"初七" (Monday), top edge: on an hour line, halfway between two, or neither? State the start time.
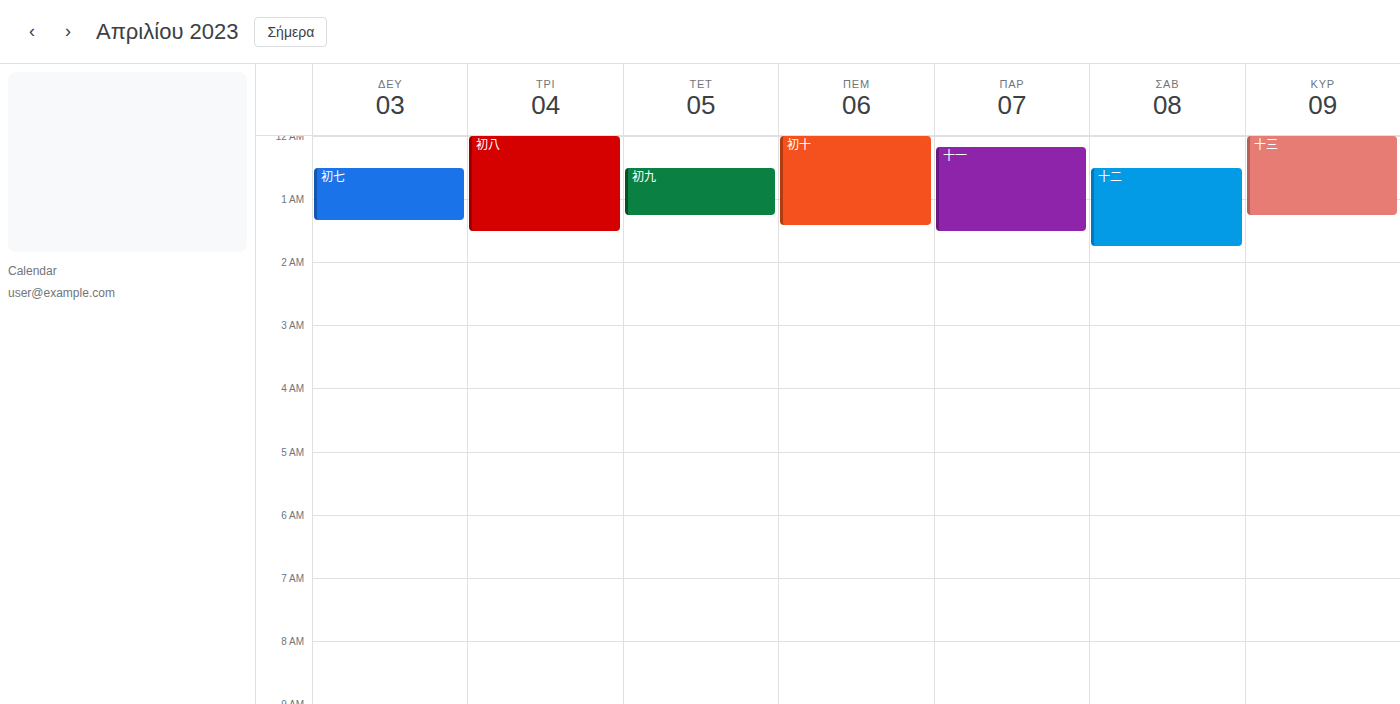
12:30 AM -- halfway between the 12 AM and 1 AM lines.